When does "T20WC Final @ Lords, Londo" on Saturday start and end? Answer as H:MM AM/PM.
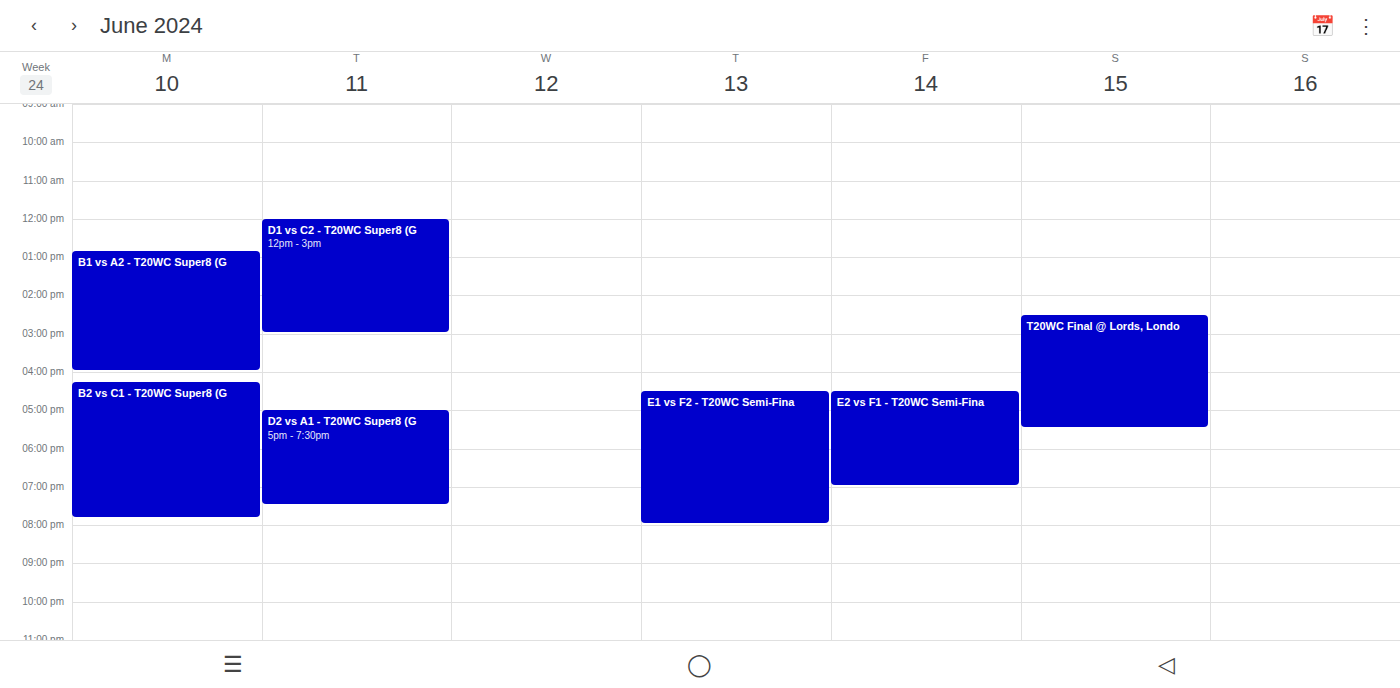
2:30 PM to 5:30 PM